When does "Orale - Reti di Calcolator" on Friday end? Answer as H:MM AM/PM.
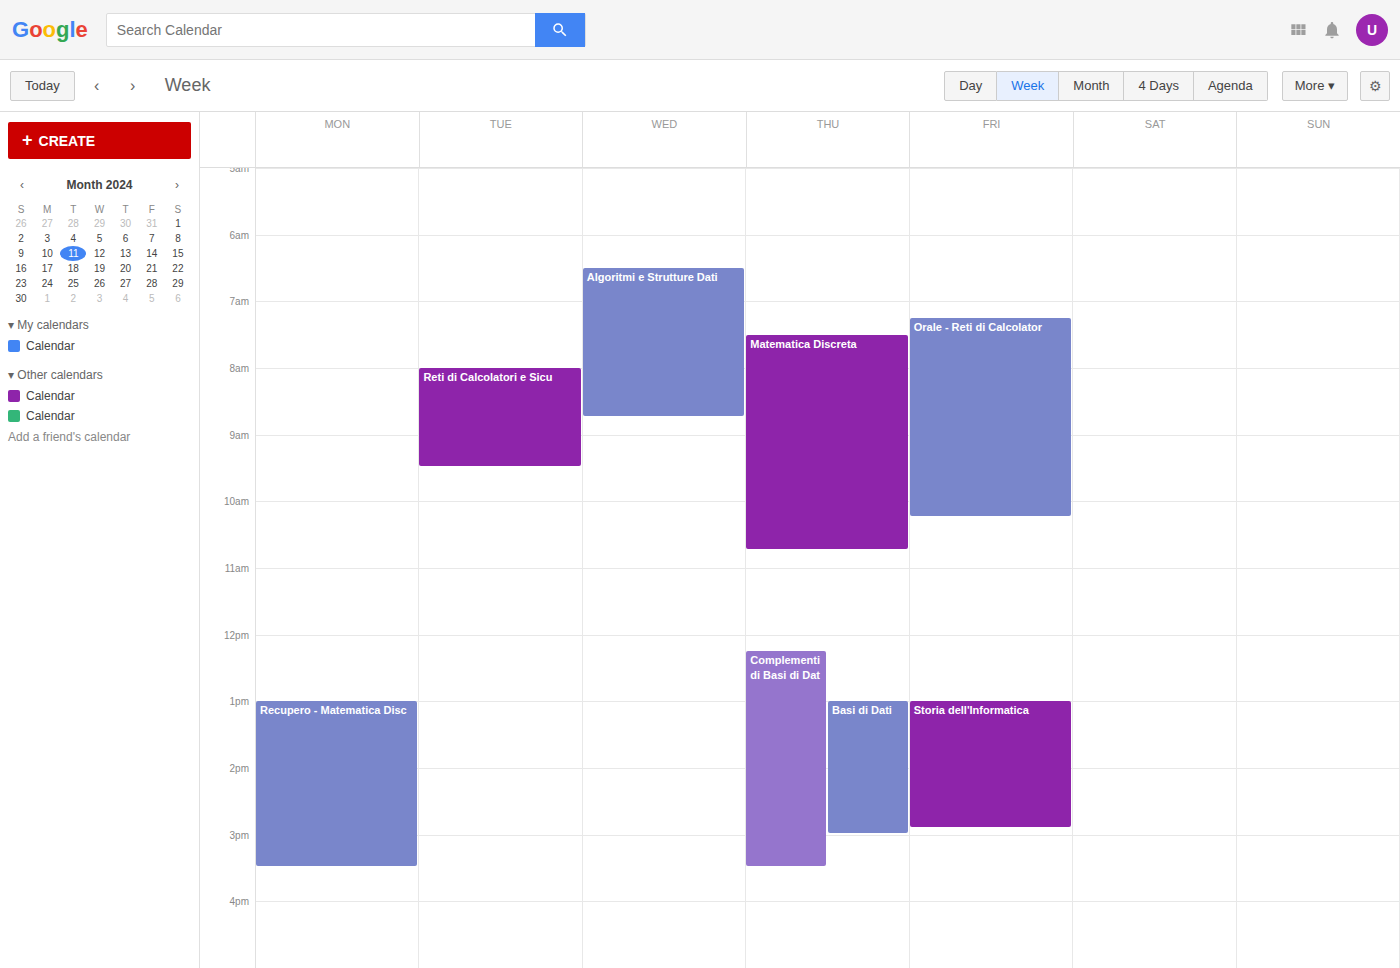
10:15 AM